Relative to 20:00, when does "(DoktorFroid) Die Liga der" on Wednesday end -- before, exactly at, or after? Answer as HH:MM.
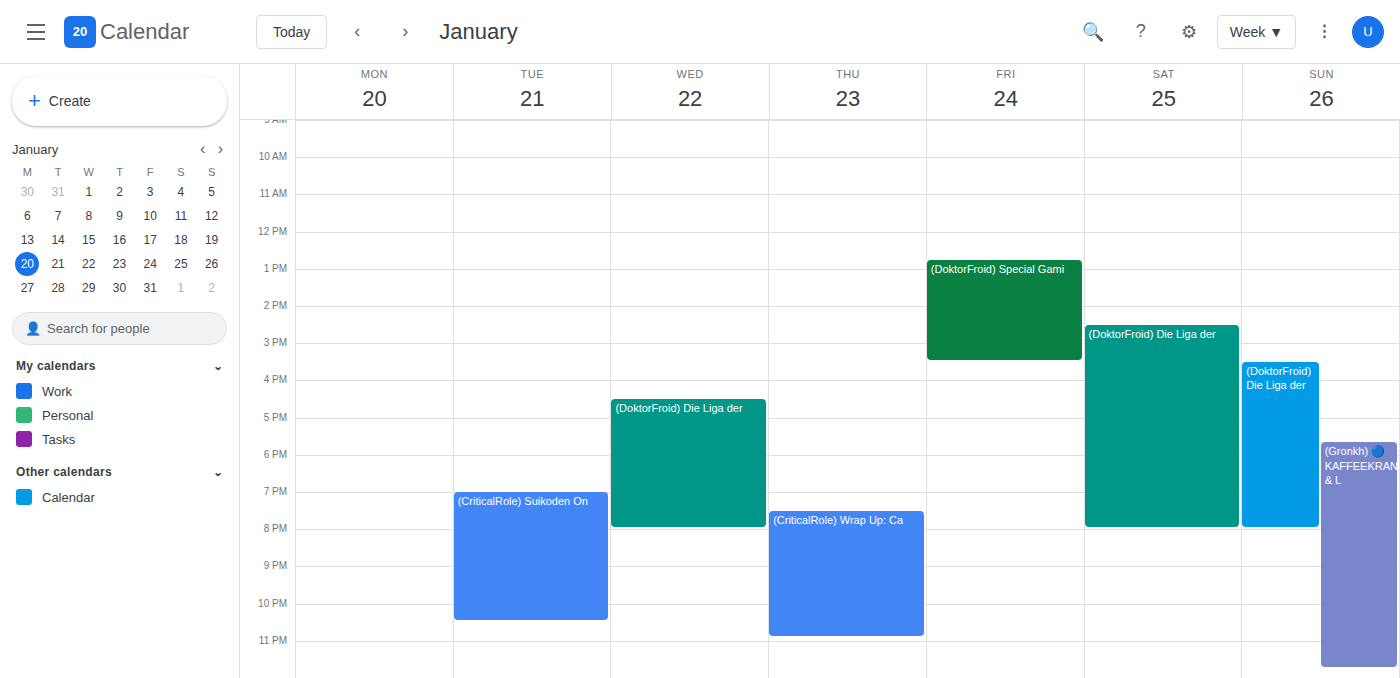
20:00 -- exactly at 20:00, on the 20:00 line.